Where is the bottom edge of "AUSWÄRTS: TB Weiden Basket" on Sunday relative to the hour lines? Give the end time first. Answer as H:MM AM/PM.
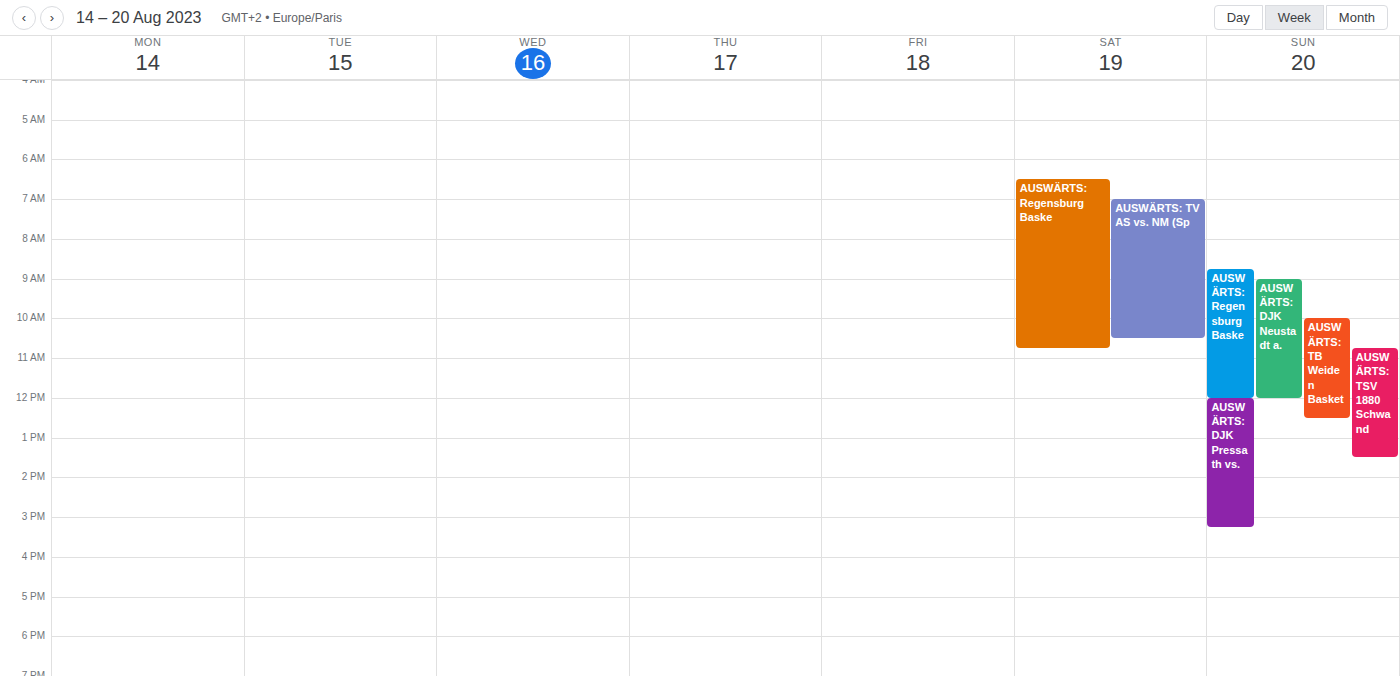
12:30 PM -- halfway between the 12 PM and 1 PM lines.